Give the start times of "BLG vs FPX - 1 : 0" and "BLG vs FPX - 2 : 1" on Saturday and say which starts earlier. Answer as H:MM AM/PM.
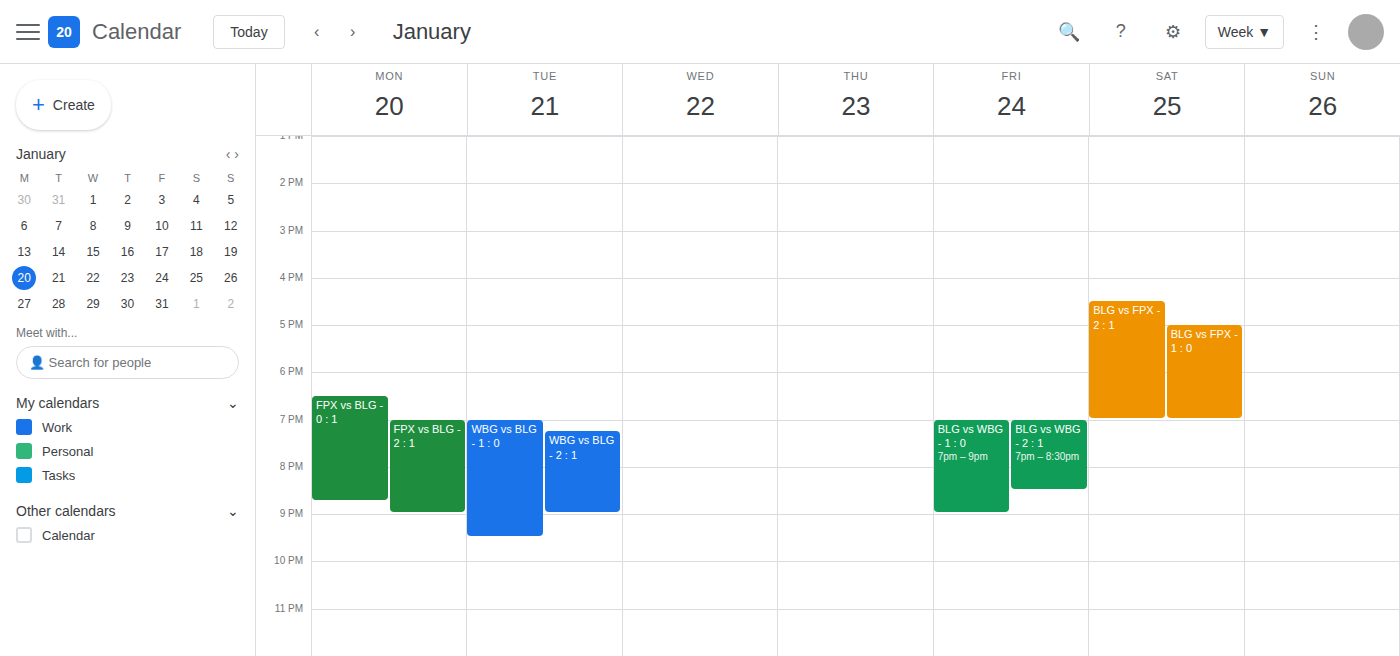
"BLG vs FPX - 2 : 1" 4:30 PM; "BLG vs FPX - 1 : 0" 5:00 PM.